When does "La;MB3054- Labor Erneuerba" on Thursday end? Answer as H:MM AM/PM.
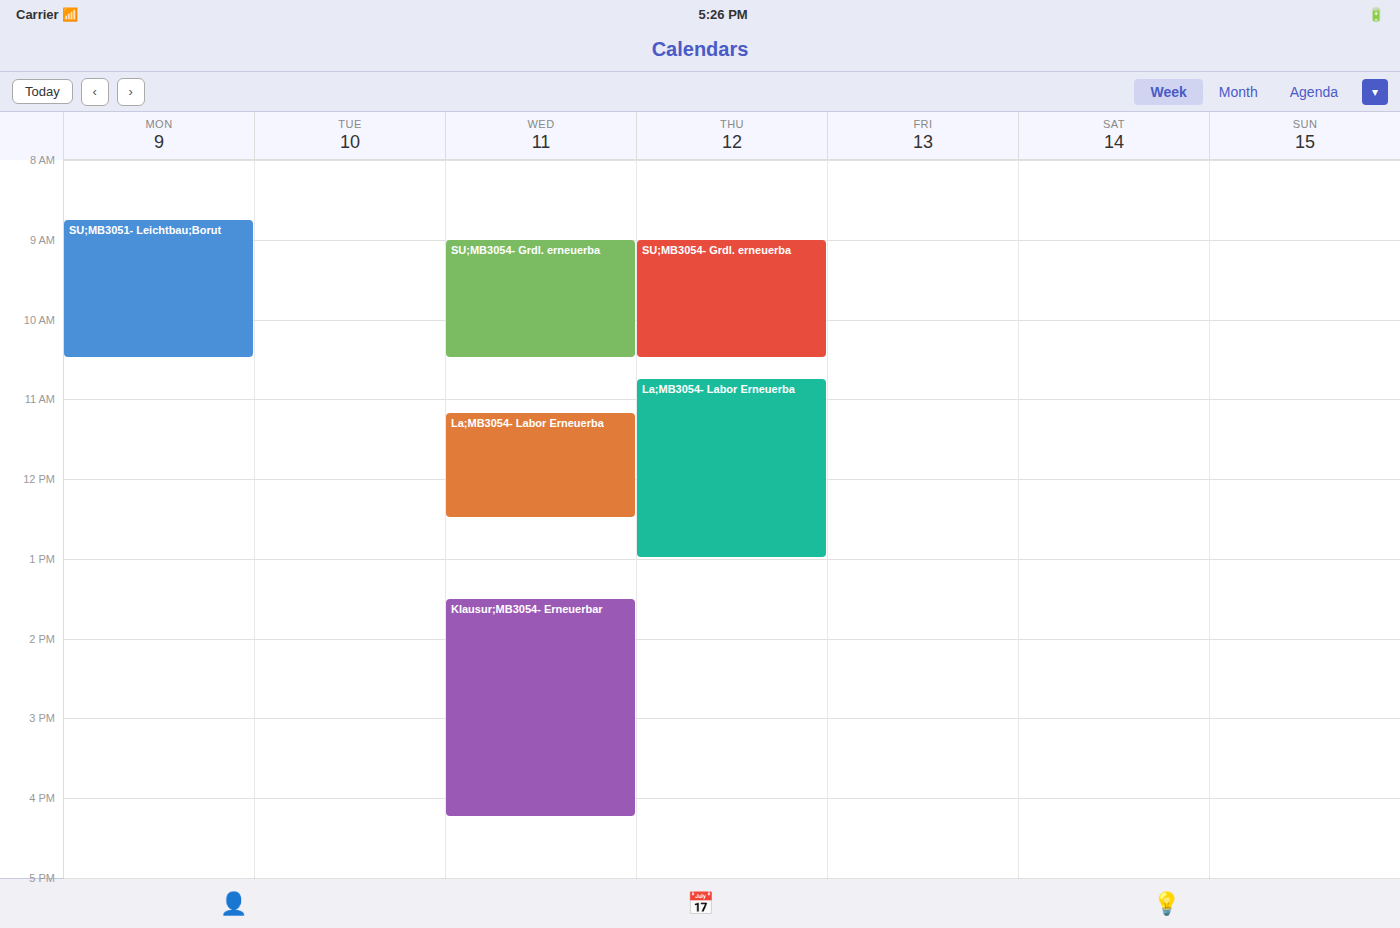
1:00 PM